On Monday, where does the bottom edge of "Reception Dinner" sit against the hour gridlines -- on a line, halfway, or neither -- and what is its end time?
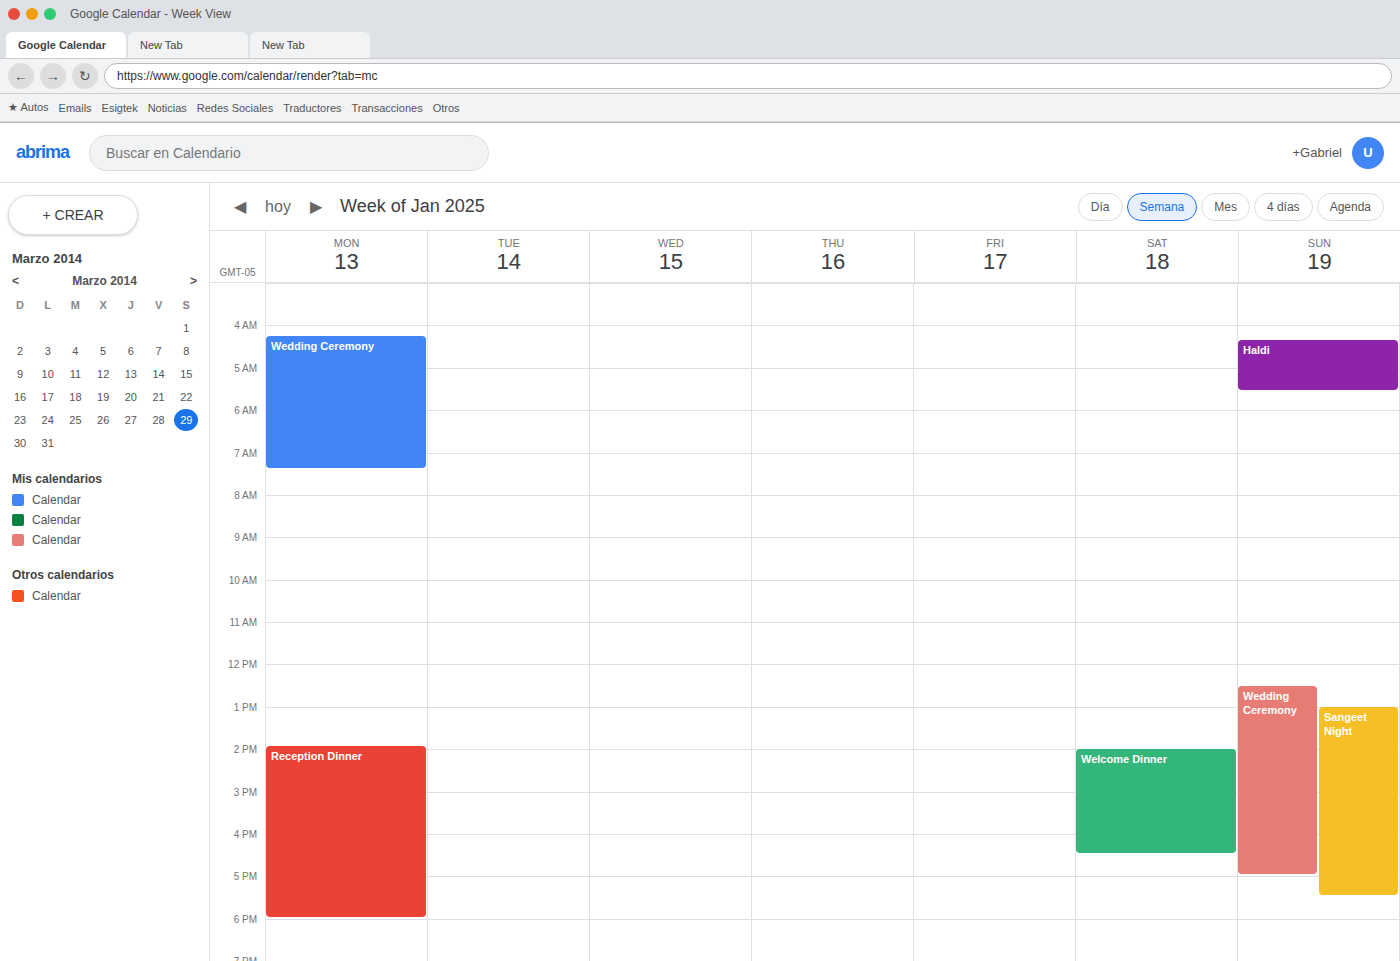
6:00 PM -- exactly on the 6 PM line.